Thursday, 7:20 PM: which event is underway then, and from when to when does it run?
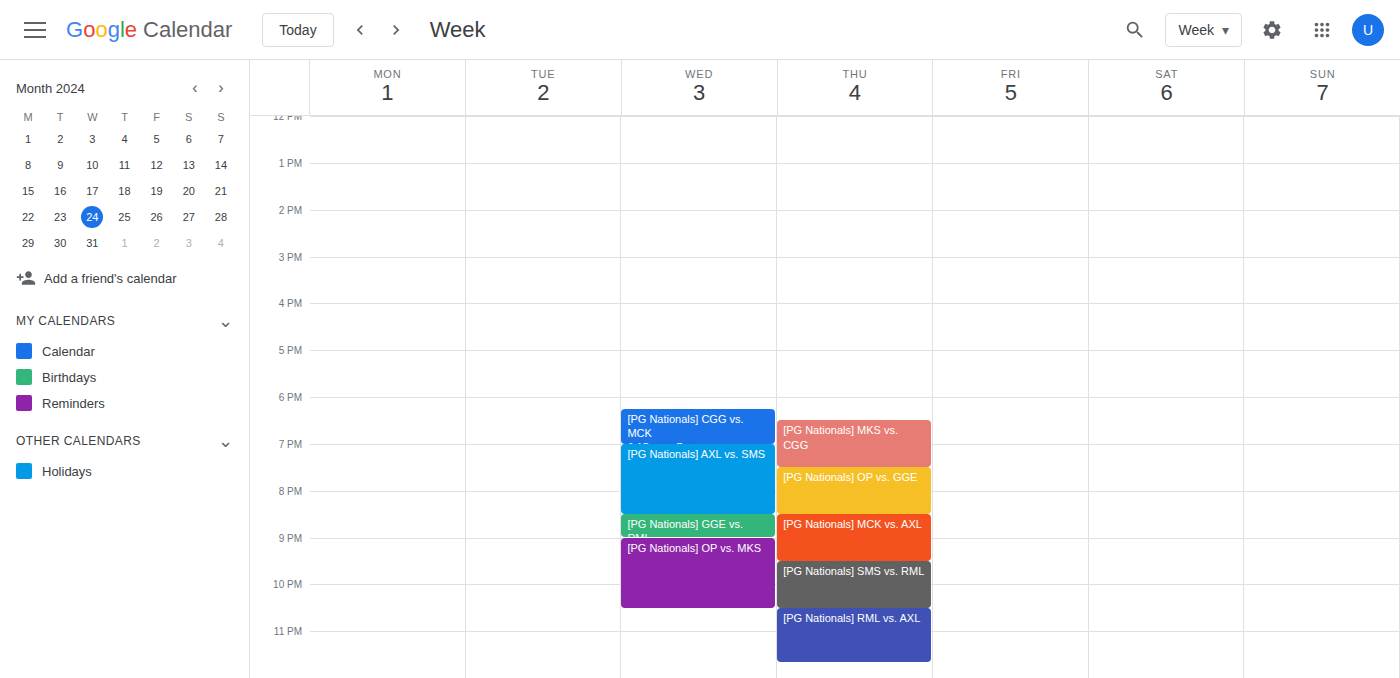
"[PG Nationals] MKS vs. CGG", 6:30 PM to 7:30 PM